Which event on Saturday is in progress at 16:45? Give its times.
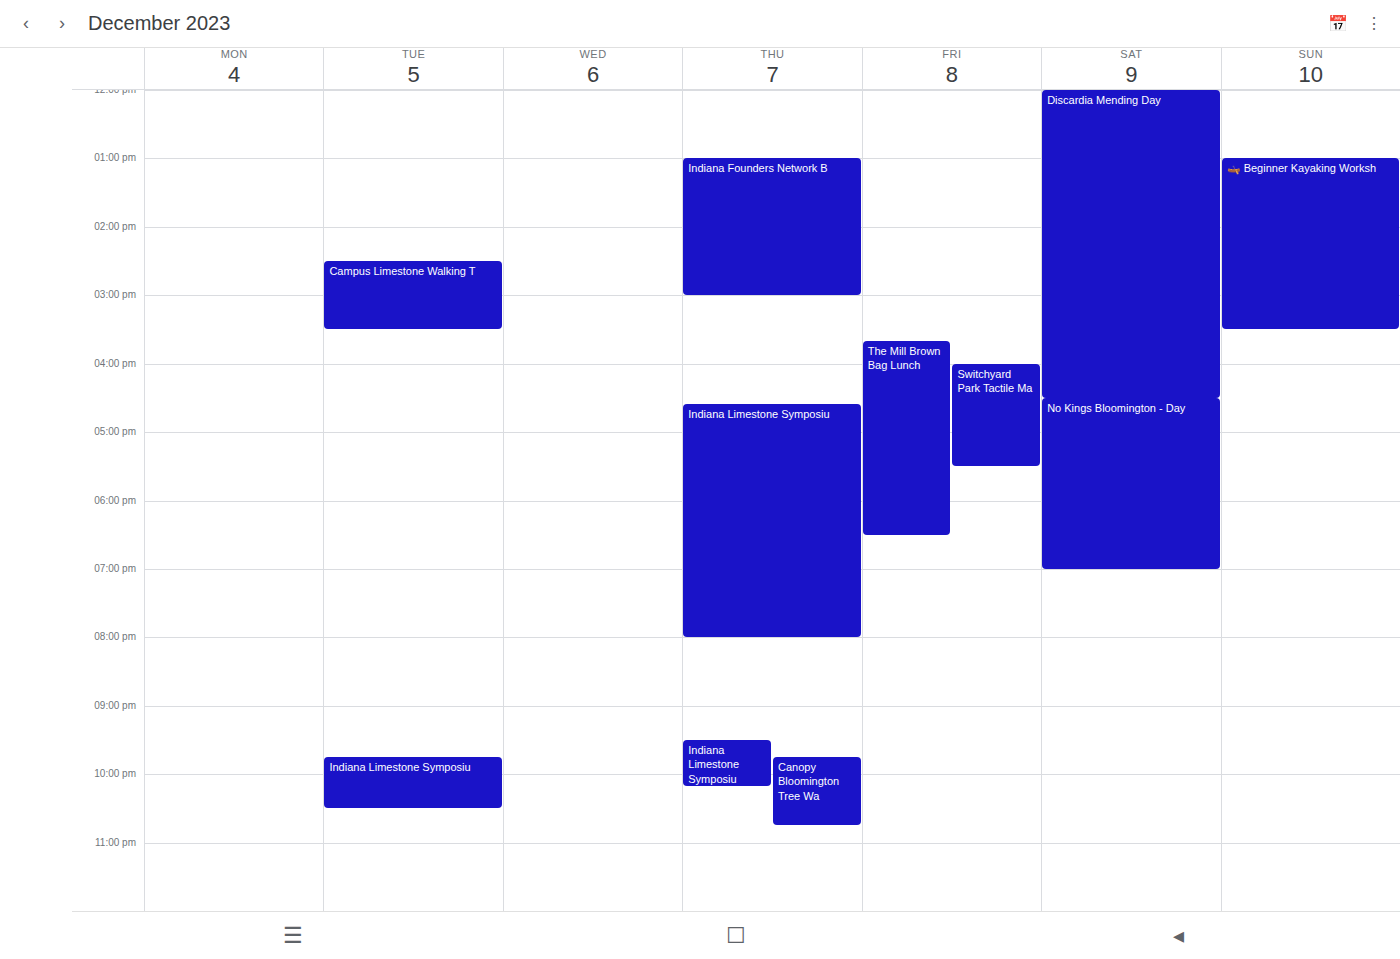
"No Kings Bloomington - Day", 16:30 to 19:00